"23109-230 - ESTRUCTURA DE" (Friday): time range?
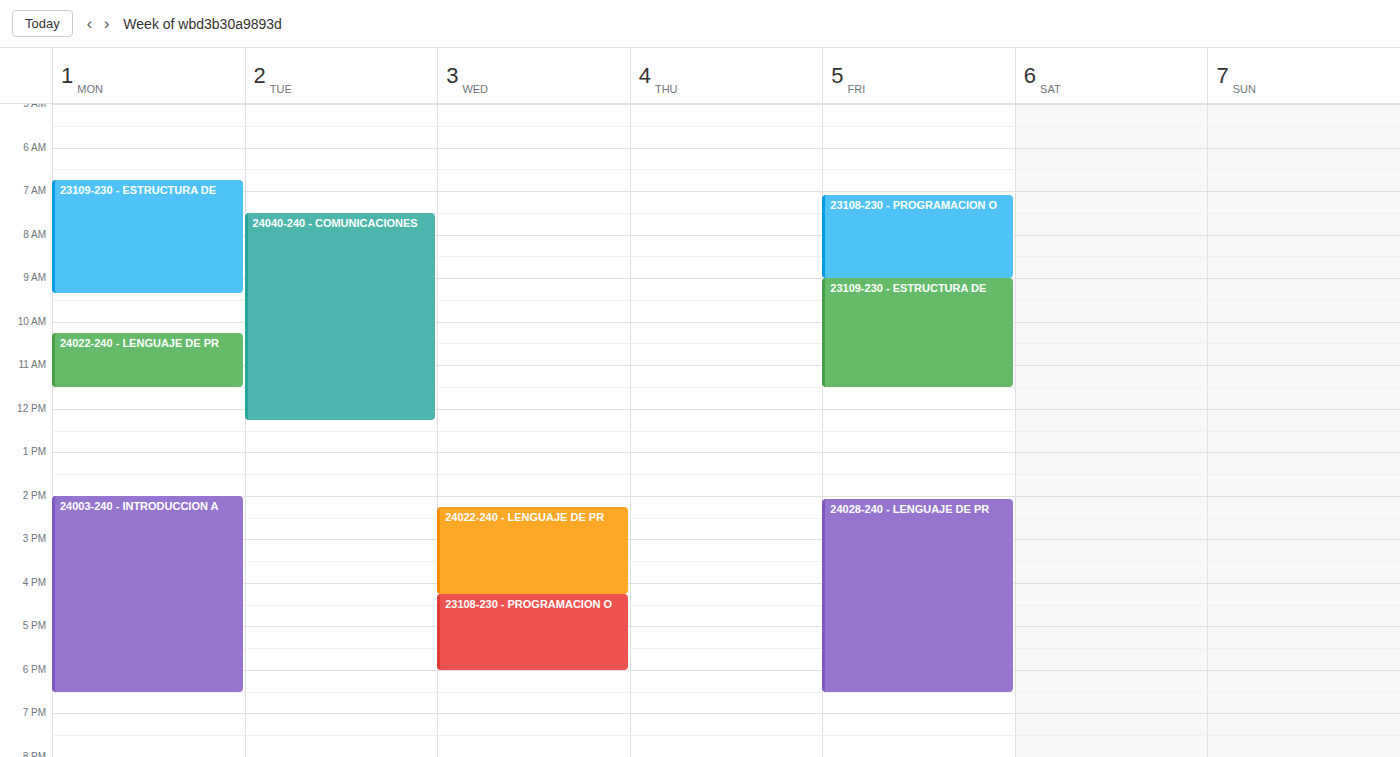
9:00 AM to 11:30 AM